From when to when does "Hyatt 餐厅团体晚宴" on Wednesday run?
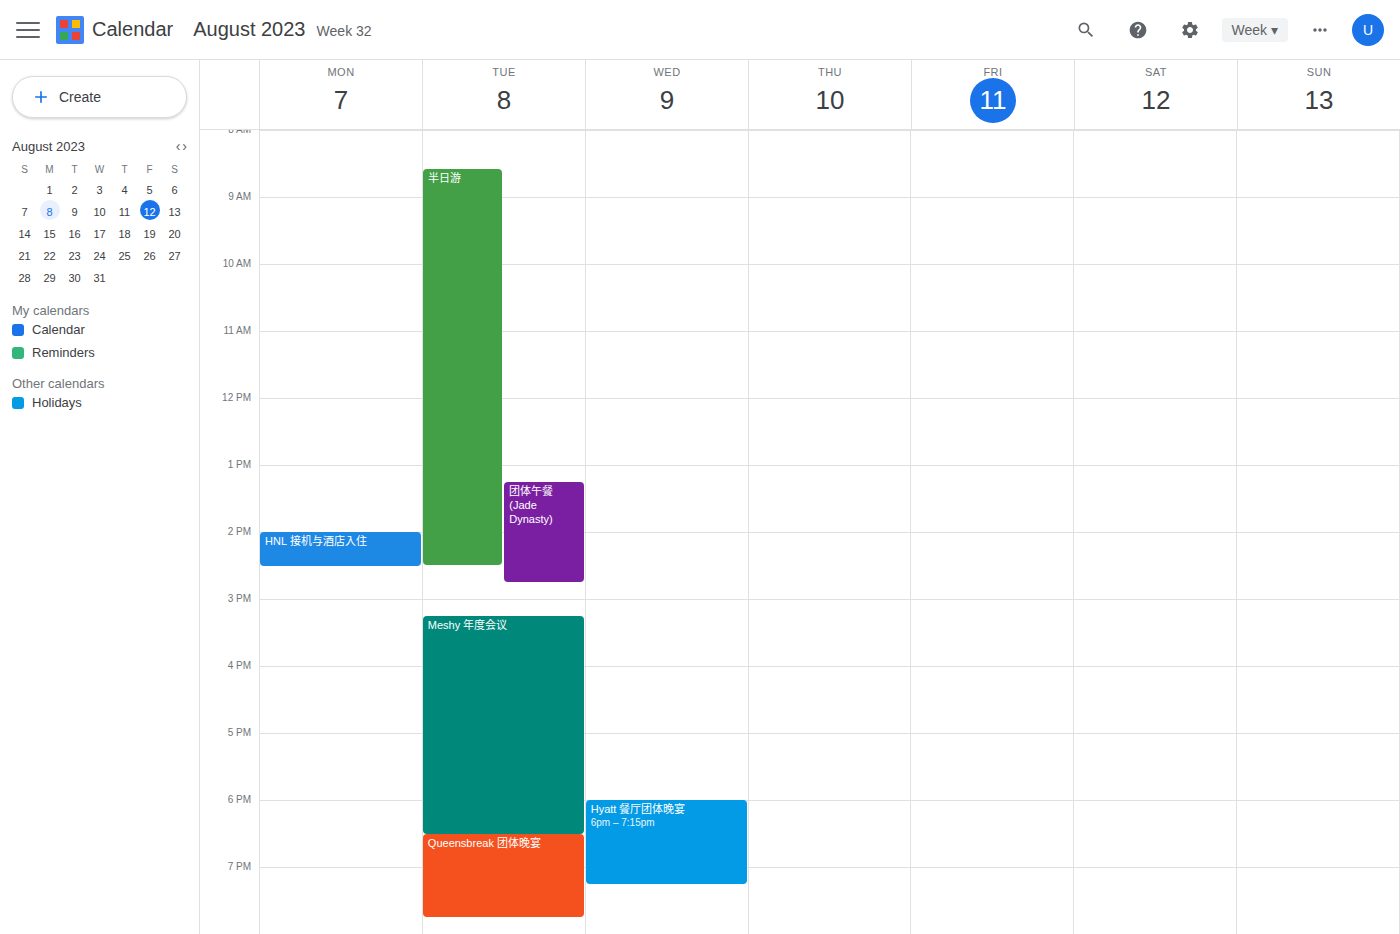
6:00 PM to 7:15 PM